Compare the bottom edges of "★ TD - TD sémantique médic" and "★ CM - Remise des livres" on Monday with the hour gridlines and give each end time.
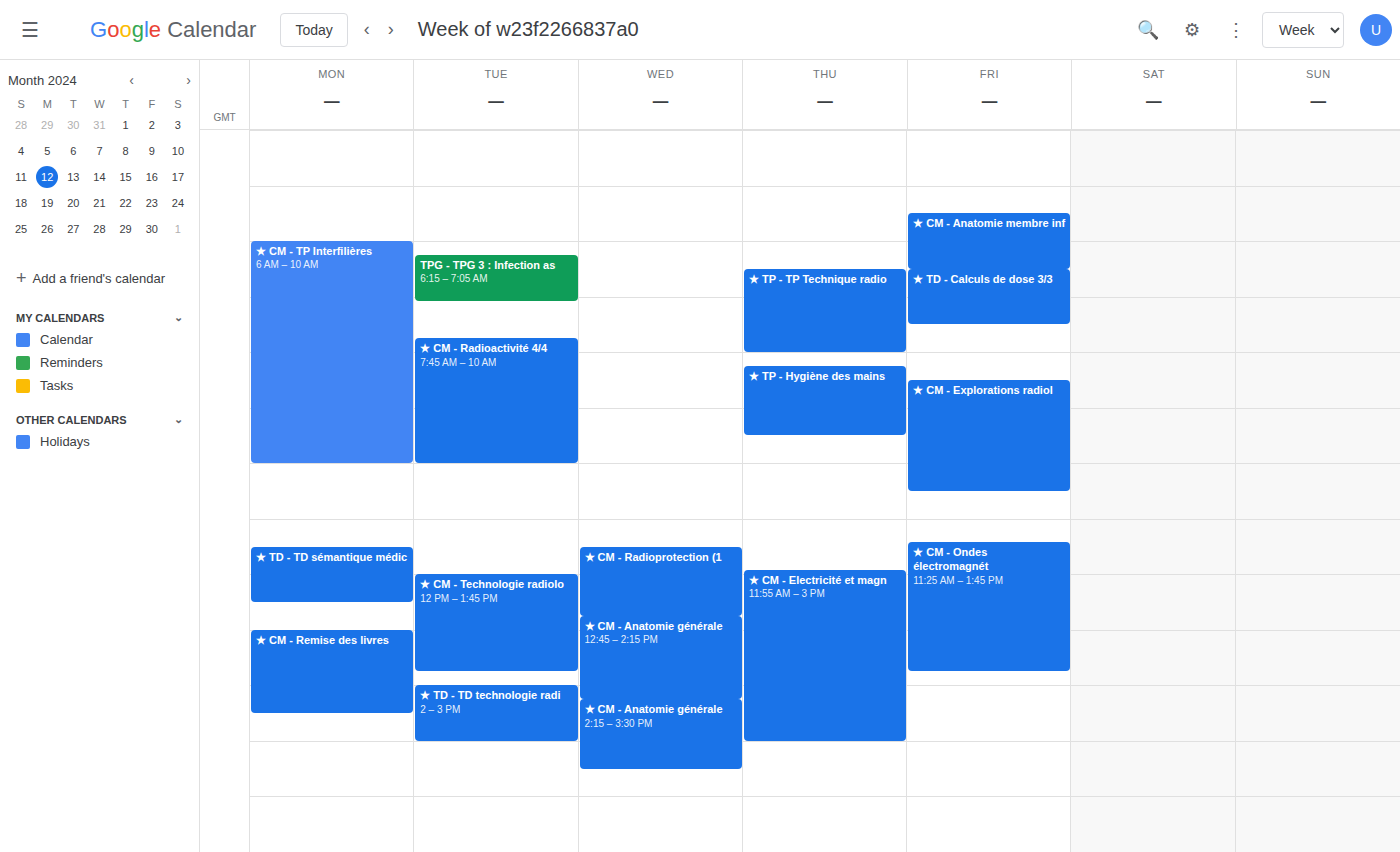
"★ TD - TD sémantique médic": 12:30 PM, halfway between the 12 PM and 1 PM lines. "★ CM - Remise des livres": 2:30 PM, halfway between the 2 PM and 3 PM lines.